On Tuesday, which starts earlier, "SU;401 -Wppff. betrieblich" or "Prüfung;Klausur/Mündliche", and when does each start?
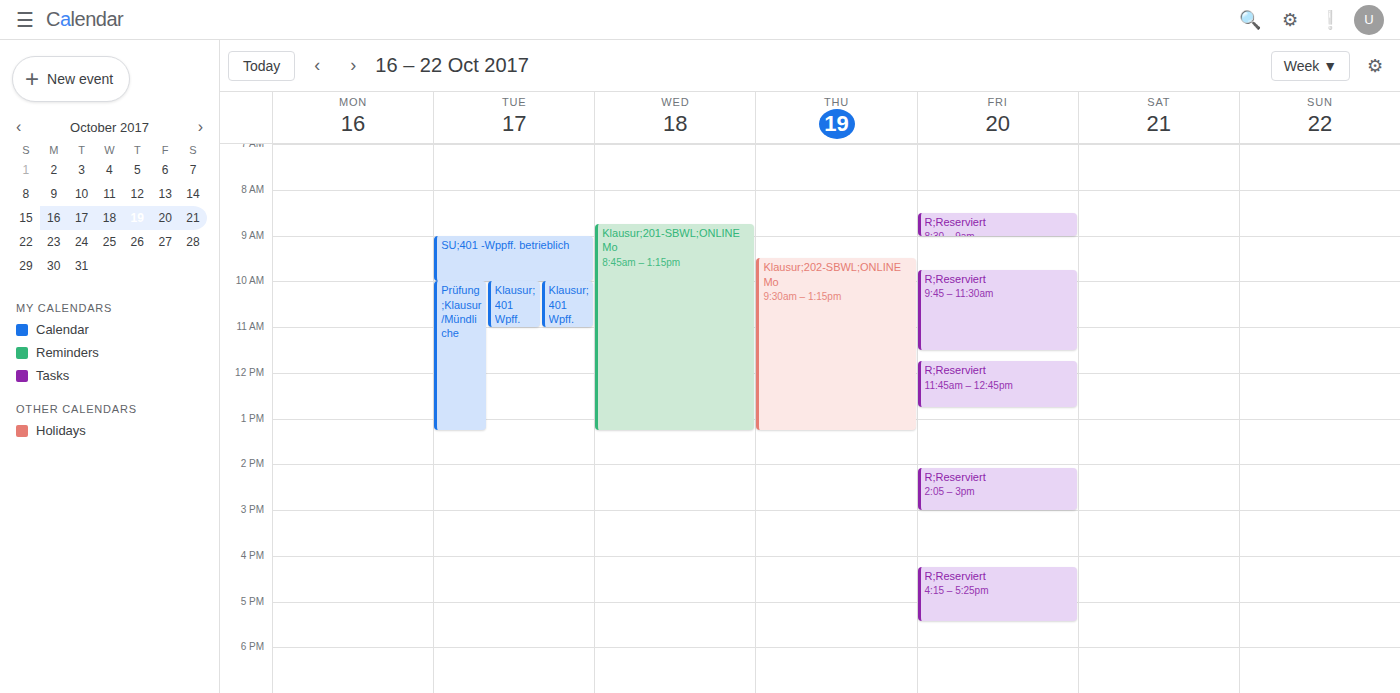
"SU;401 -Wppff. betrieblich" 9:00 AM; "Prüfung;Klausur/Mündliche" 10:00 AM.